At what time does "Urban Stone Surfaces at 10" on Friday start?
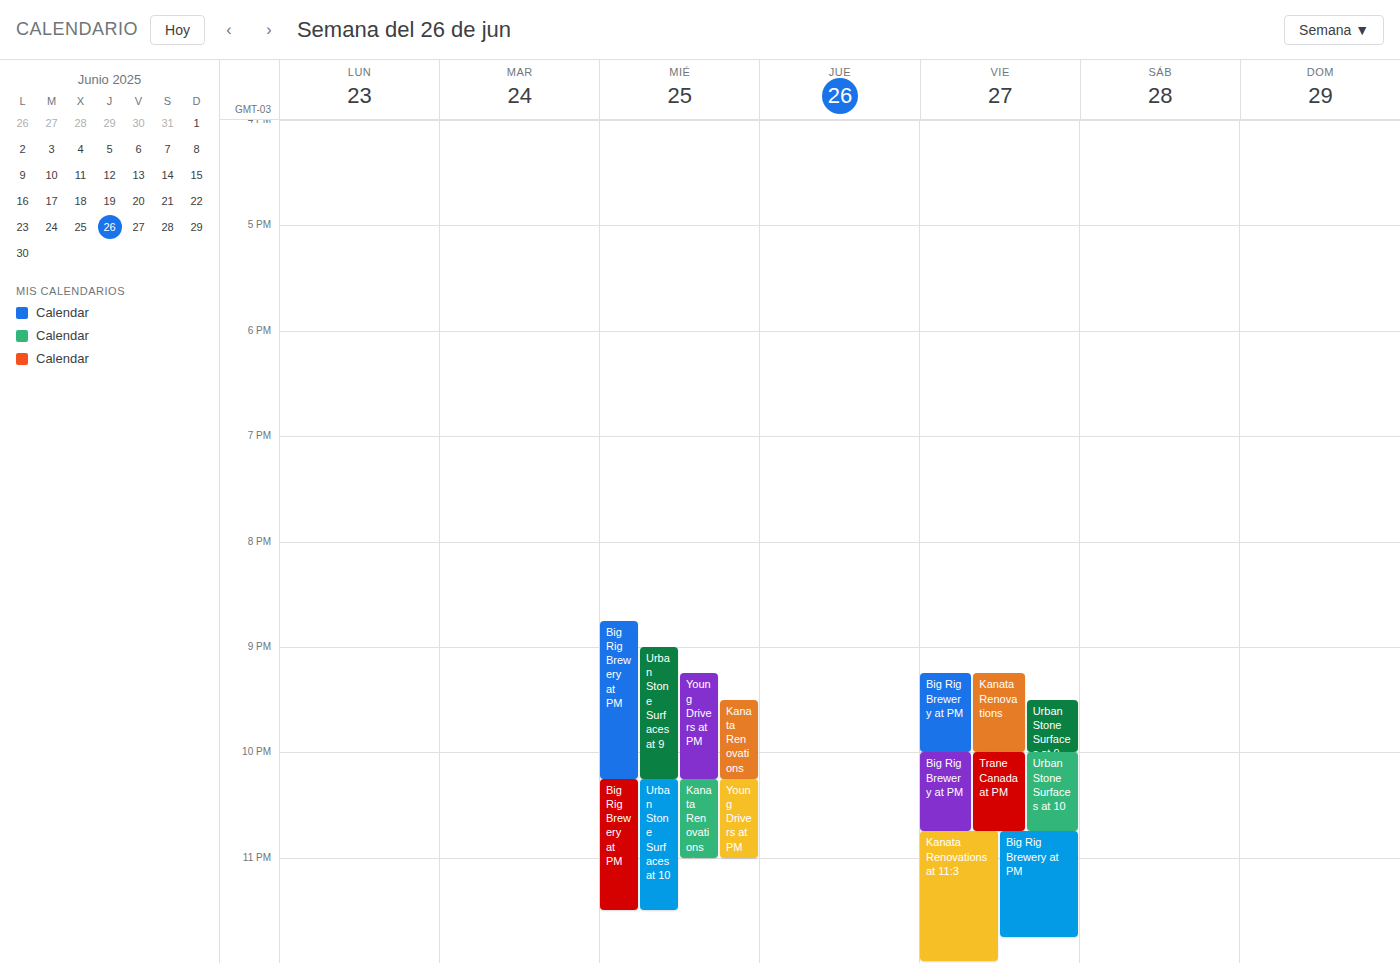
10:00 PM